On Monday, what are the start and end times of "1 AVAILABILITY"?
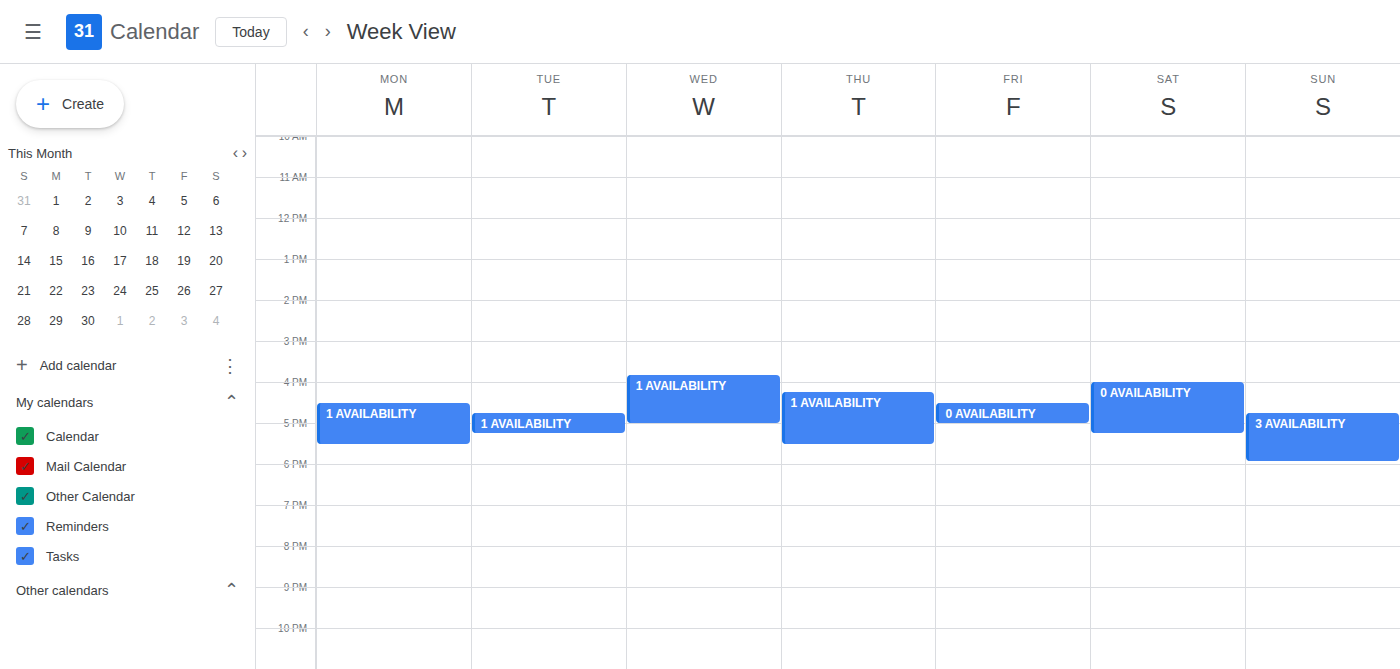
4:30 PM to 5:30 PM